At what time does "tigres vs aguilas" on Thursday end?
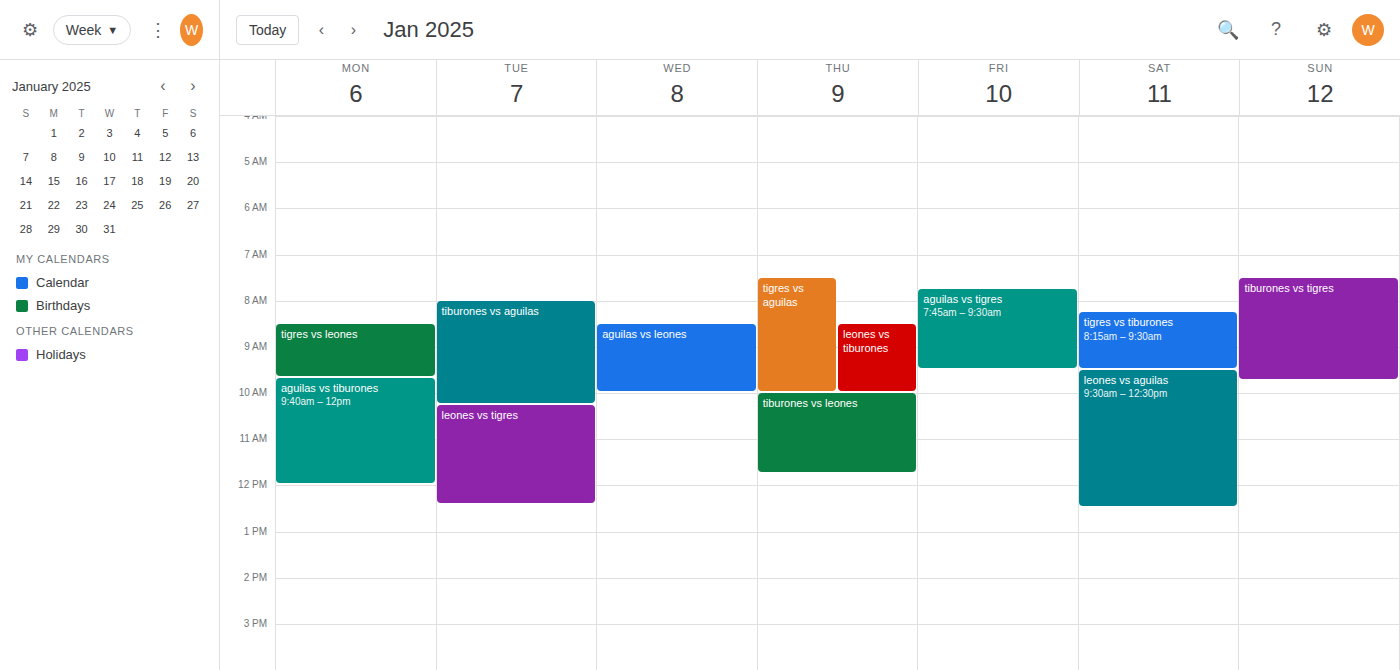
10:00 AM